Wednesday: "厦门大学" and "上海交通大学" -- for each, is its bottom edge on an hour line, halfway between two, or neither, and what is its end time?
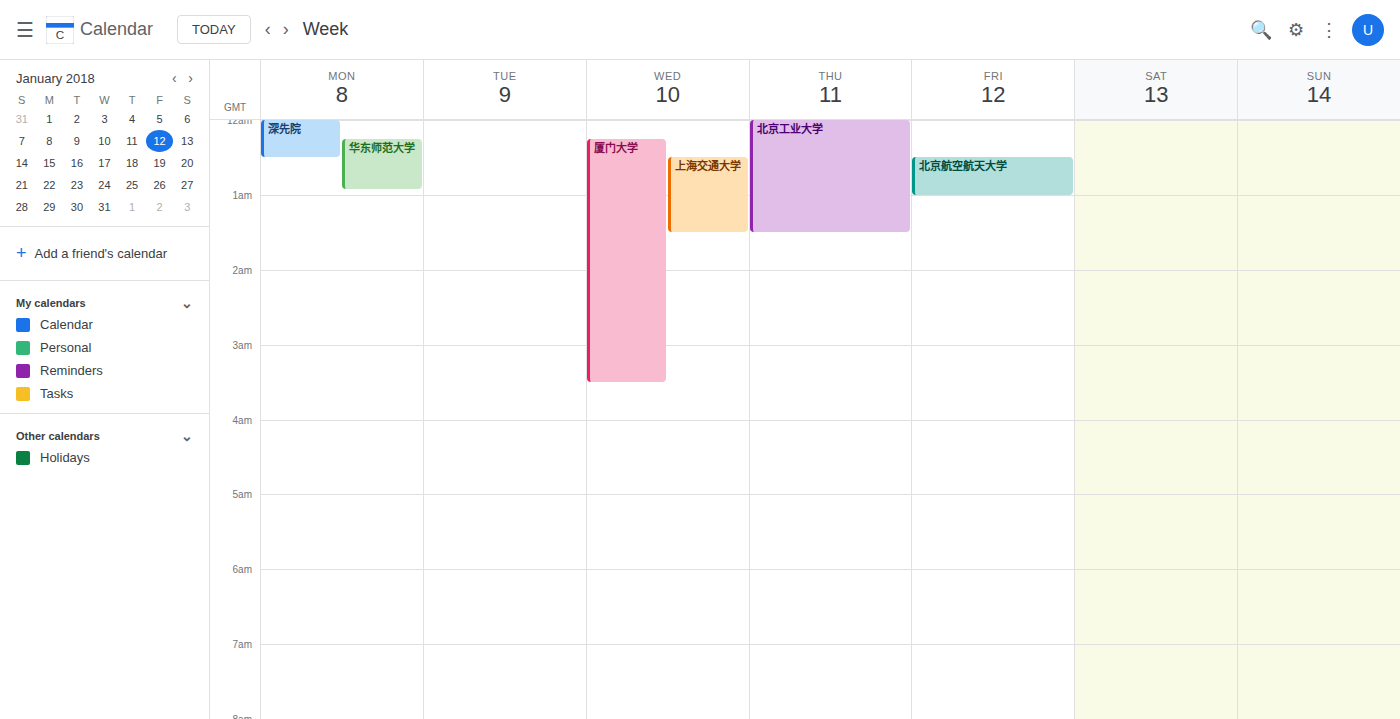
"厦门大学": 3:30 AM, halfway between the 3 AM and 4 AM lines. "上海交通大学": 1:30 AM, halfway between the 1 AM and 2 AM lines.